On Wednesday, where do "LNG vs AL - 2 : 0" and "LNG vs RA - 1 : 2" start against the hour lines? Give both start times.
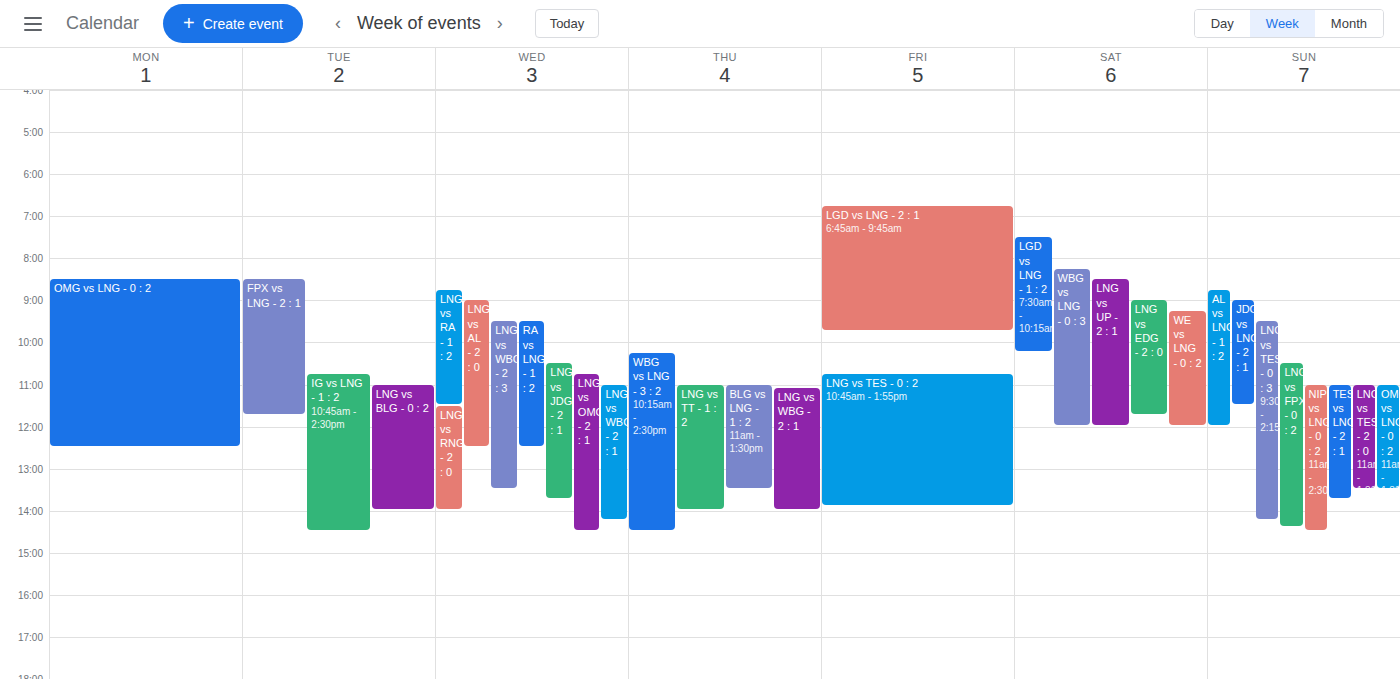
"LNG vs AL - 2 : 0": 9:00 AM, exactly on the 9 AM line. "LNG vs RA - 1 : 2": 8:45 AM, neither: three quarters of the way from the 8 AM line to the 9 AM line.